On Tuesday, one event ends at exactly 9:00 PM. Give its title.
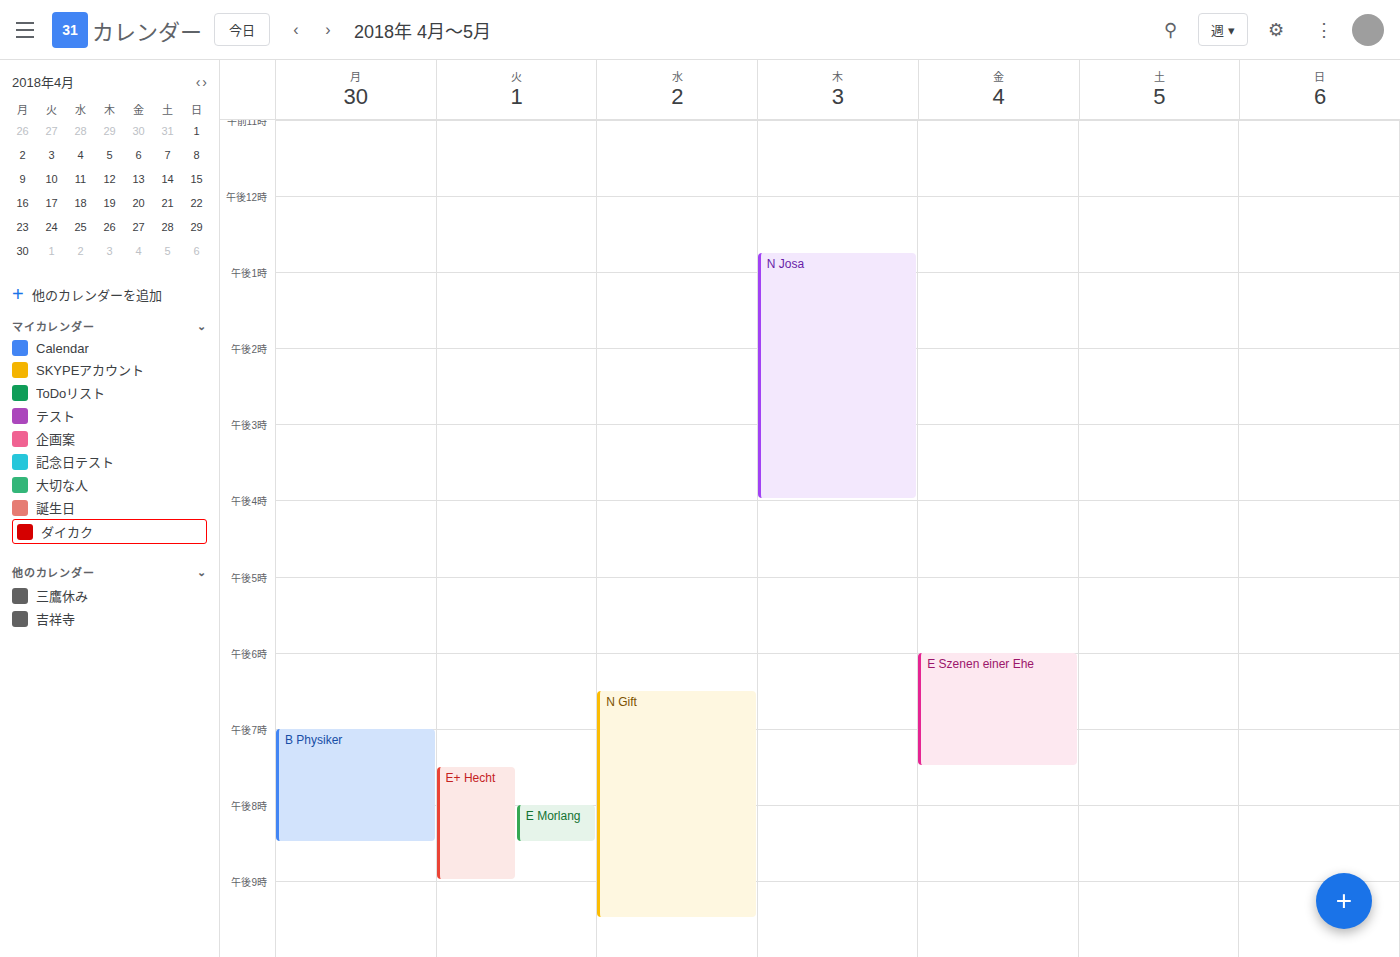
"E+ Hecht"